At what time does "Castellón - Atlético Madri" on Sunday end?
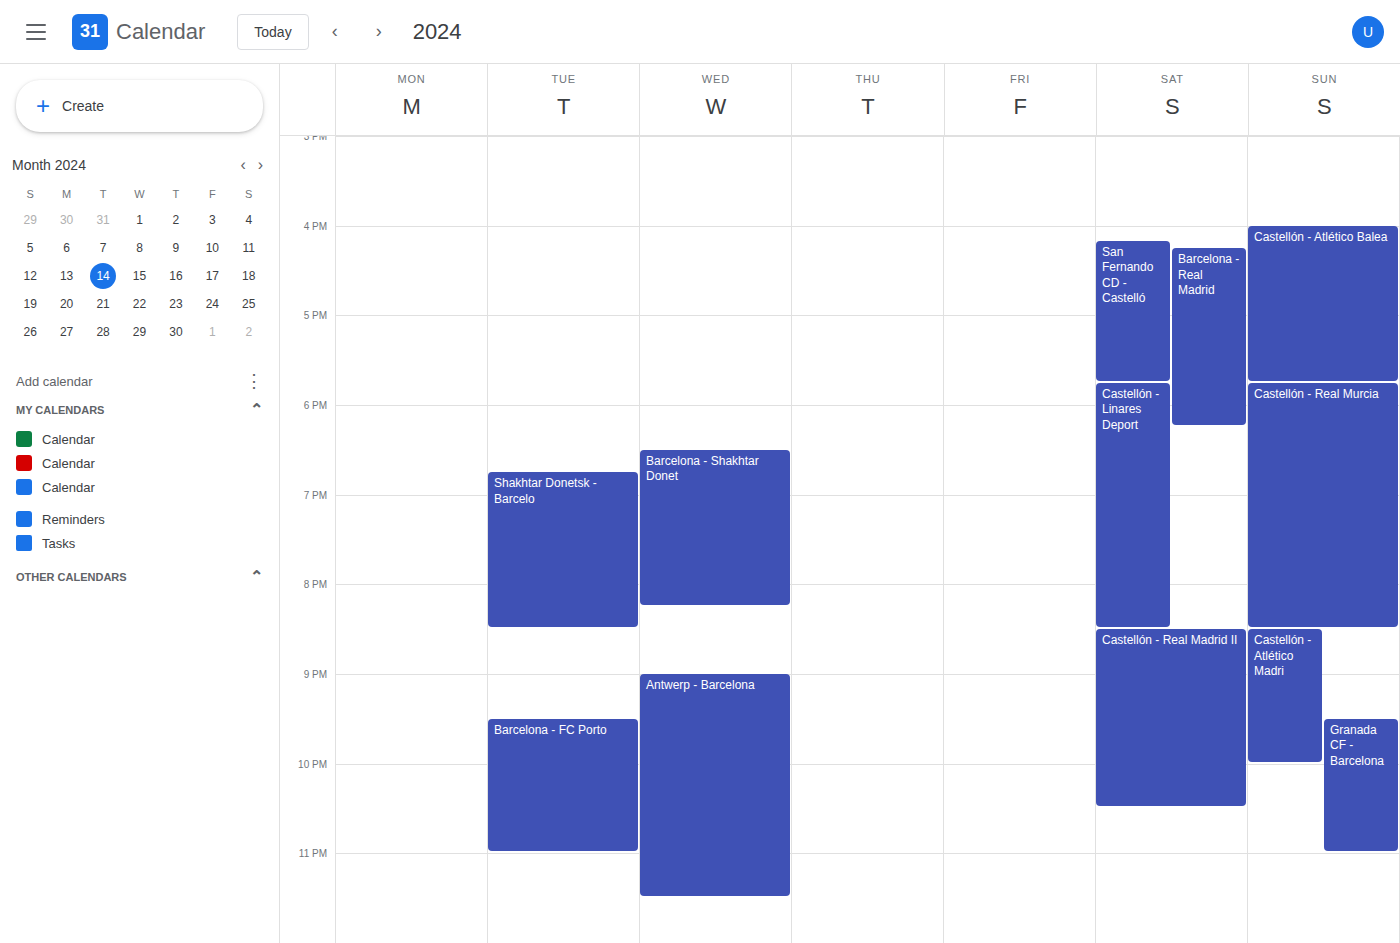
22:00